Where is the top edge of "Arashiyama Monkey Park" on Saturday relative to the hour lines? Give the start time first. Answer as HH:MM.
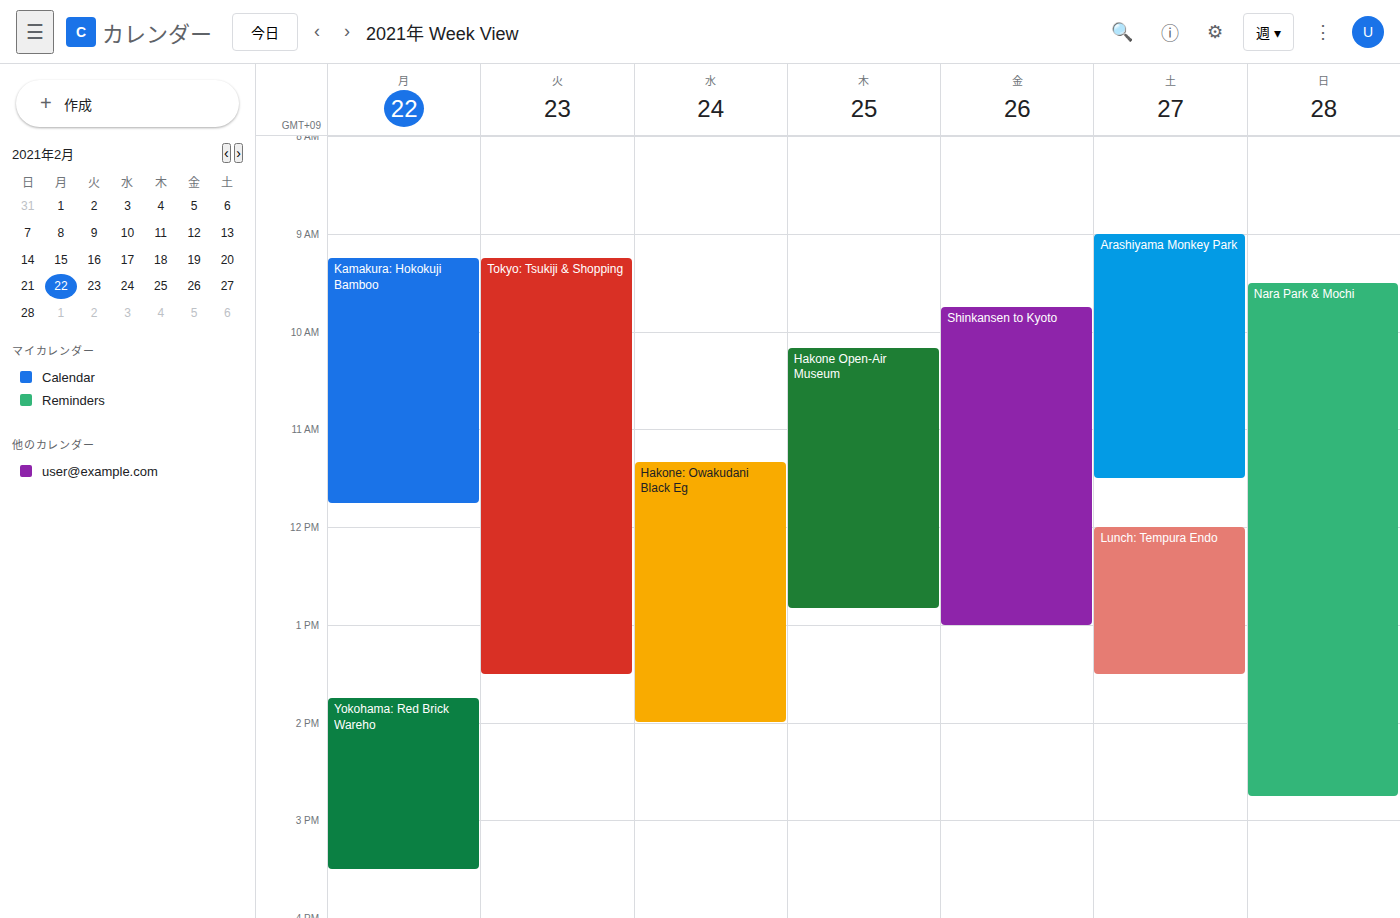
09:00 -- exactly on the 09:00 line.